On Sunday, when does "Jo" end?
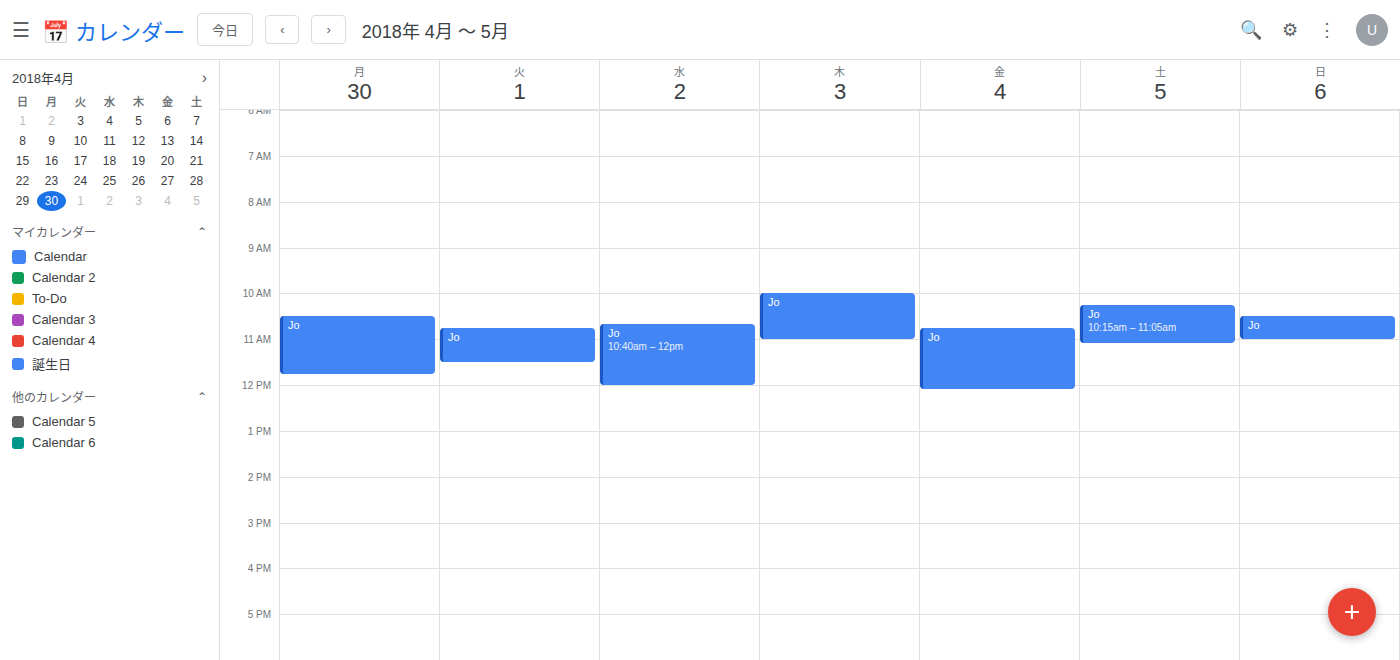
11:00 AM